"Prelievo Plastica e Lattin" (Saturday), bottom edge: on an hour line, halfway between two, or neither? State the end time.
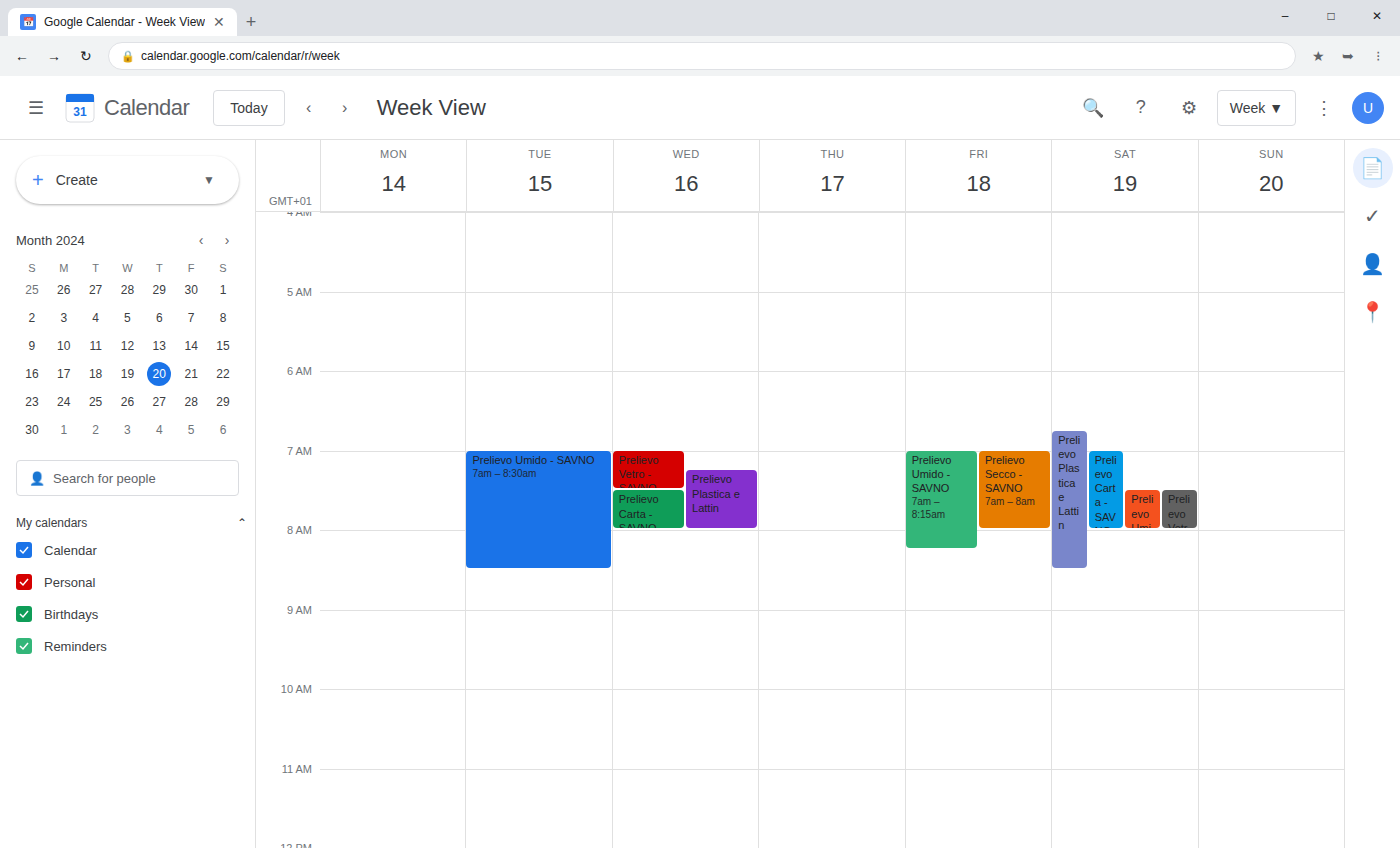
8:30 AM -- halfway between the 8 AM and 9 AM lines.